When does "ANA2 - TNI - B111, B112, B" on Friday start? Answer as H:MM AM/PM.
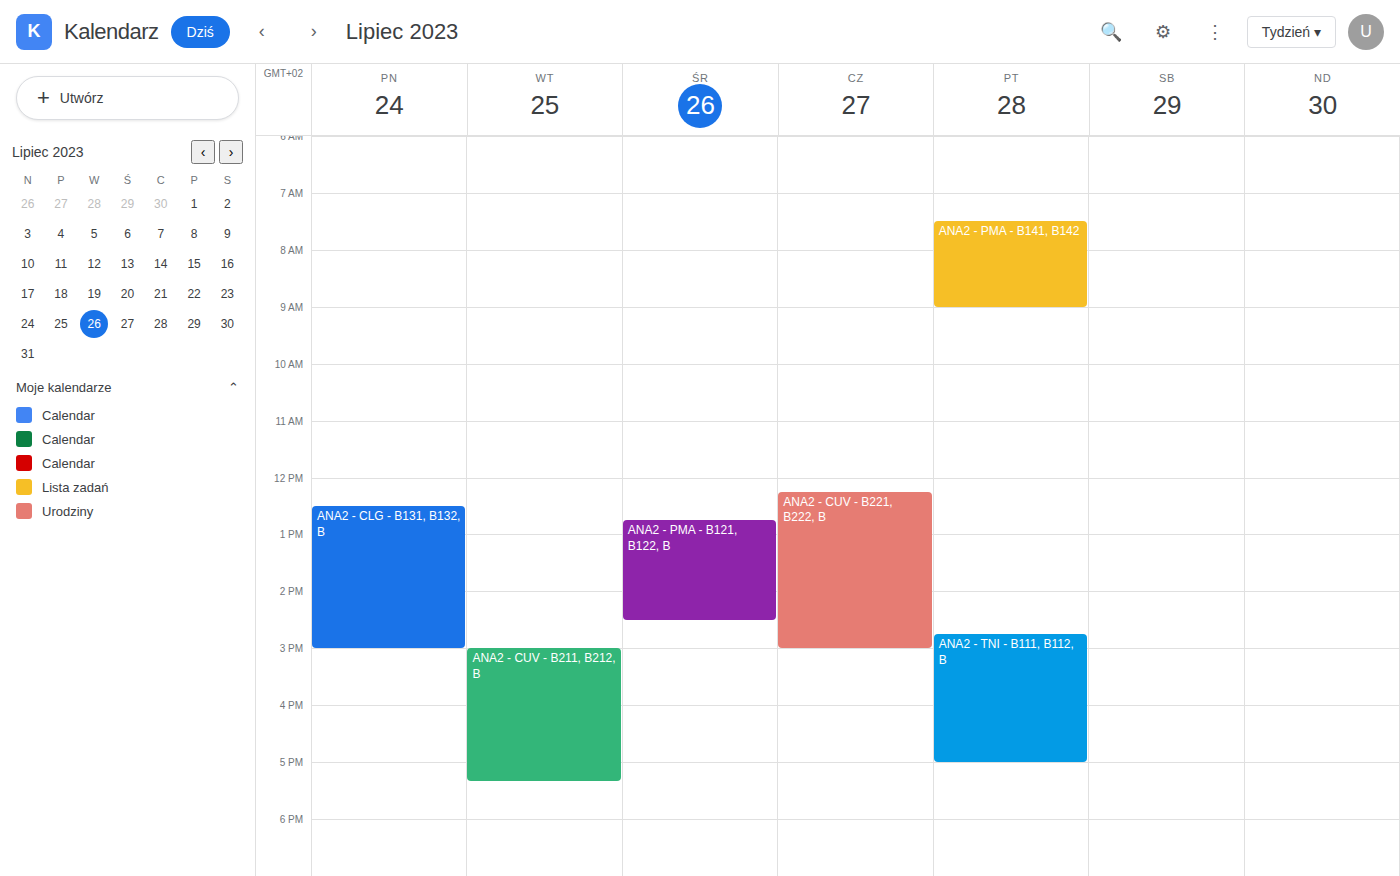
2:45 PM